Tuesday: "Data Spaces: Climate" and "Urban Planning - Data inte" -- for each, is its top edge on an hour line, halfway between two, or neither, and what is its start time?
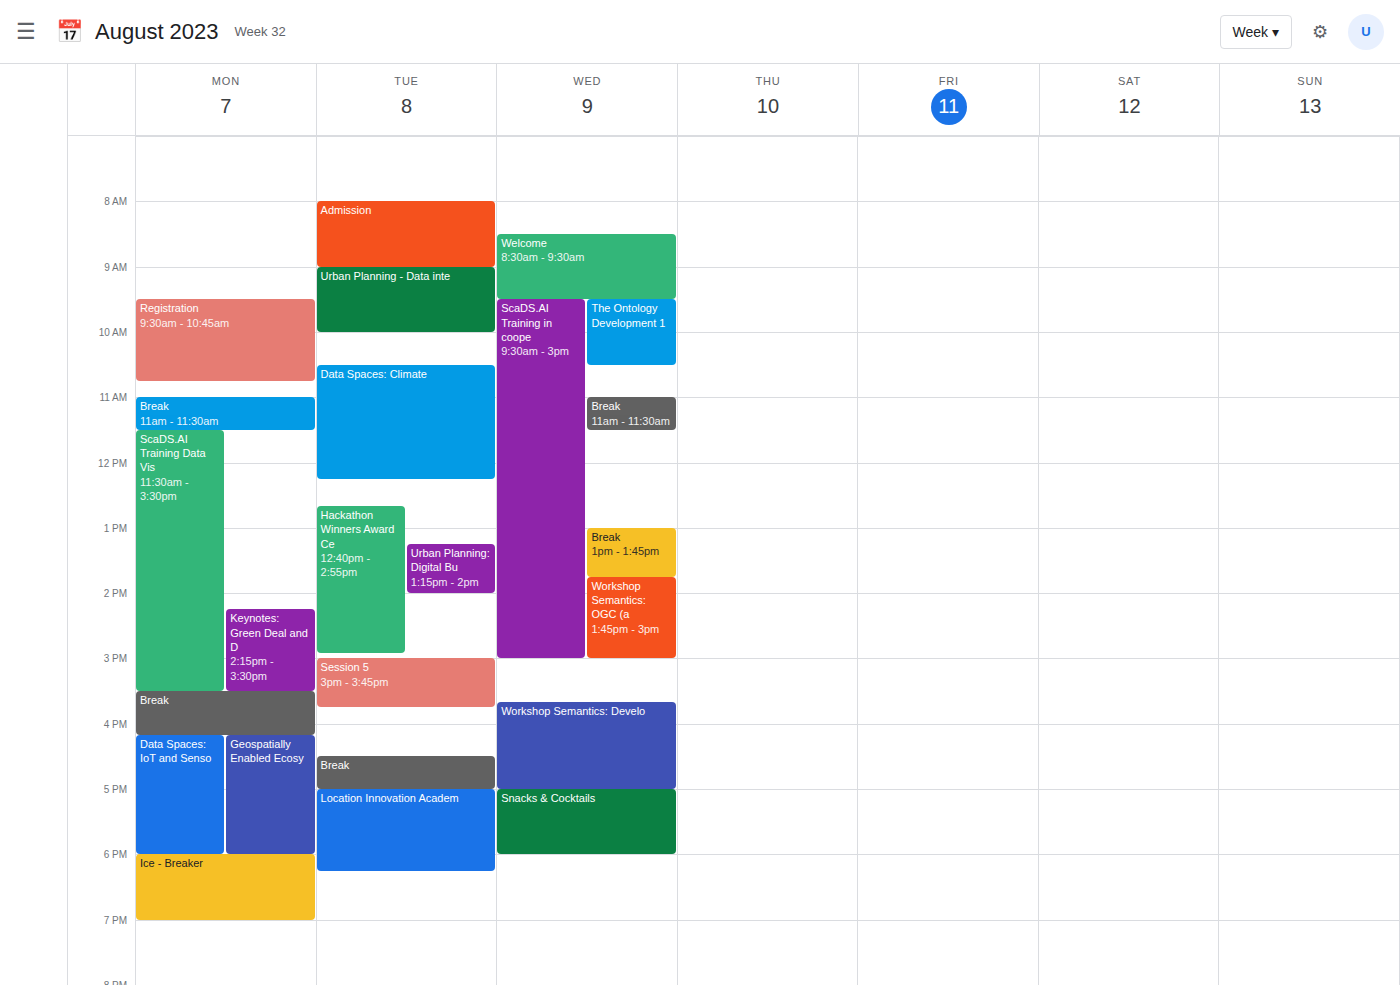
"Data Spaces: Climate": 10:30 AM, halfway between the 10 AM and 11 AM lines. "Urban Planning - Data inte": 9:00 AM, exactly on the 9 AM line.